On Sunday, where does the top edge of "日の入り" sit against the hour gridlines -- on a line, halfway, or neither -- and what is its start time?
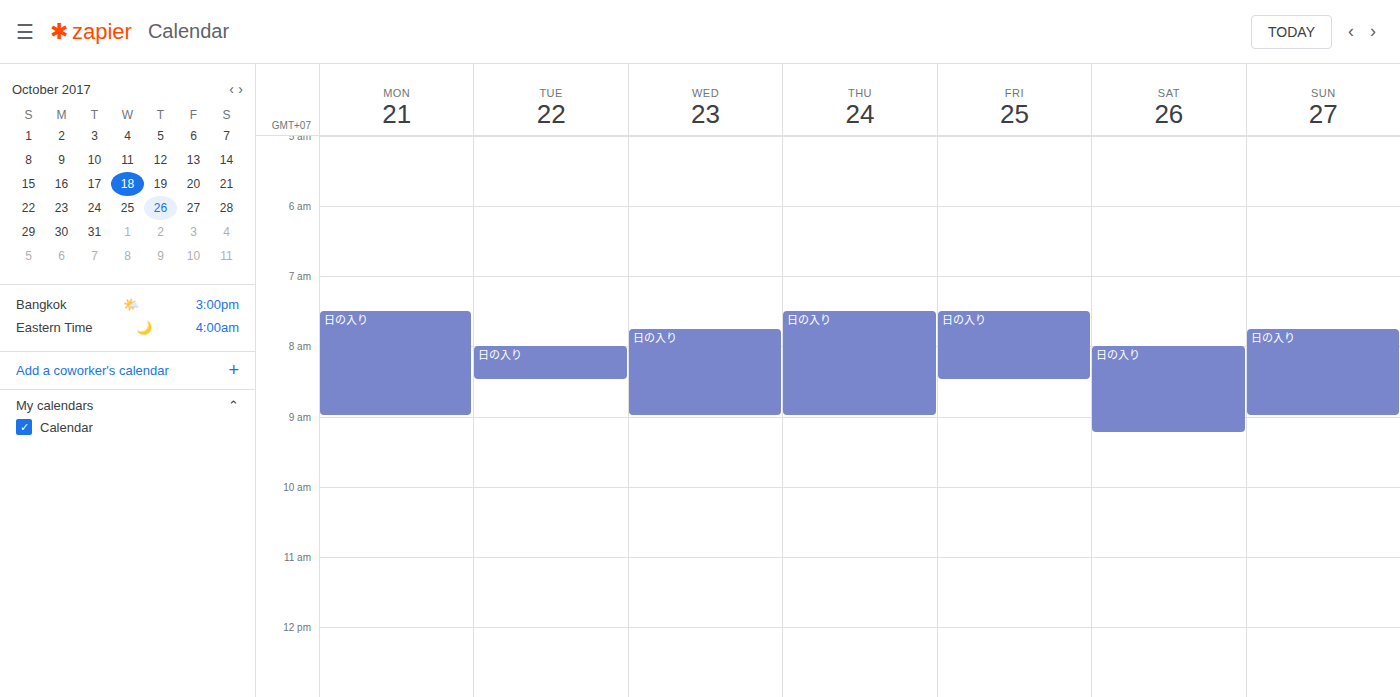
7:45 AM -- neither: three quarters of the way from the 7 AM line to the 8 AM line.